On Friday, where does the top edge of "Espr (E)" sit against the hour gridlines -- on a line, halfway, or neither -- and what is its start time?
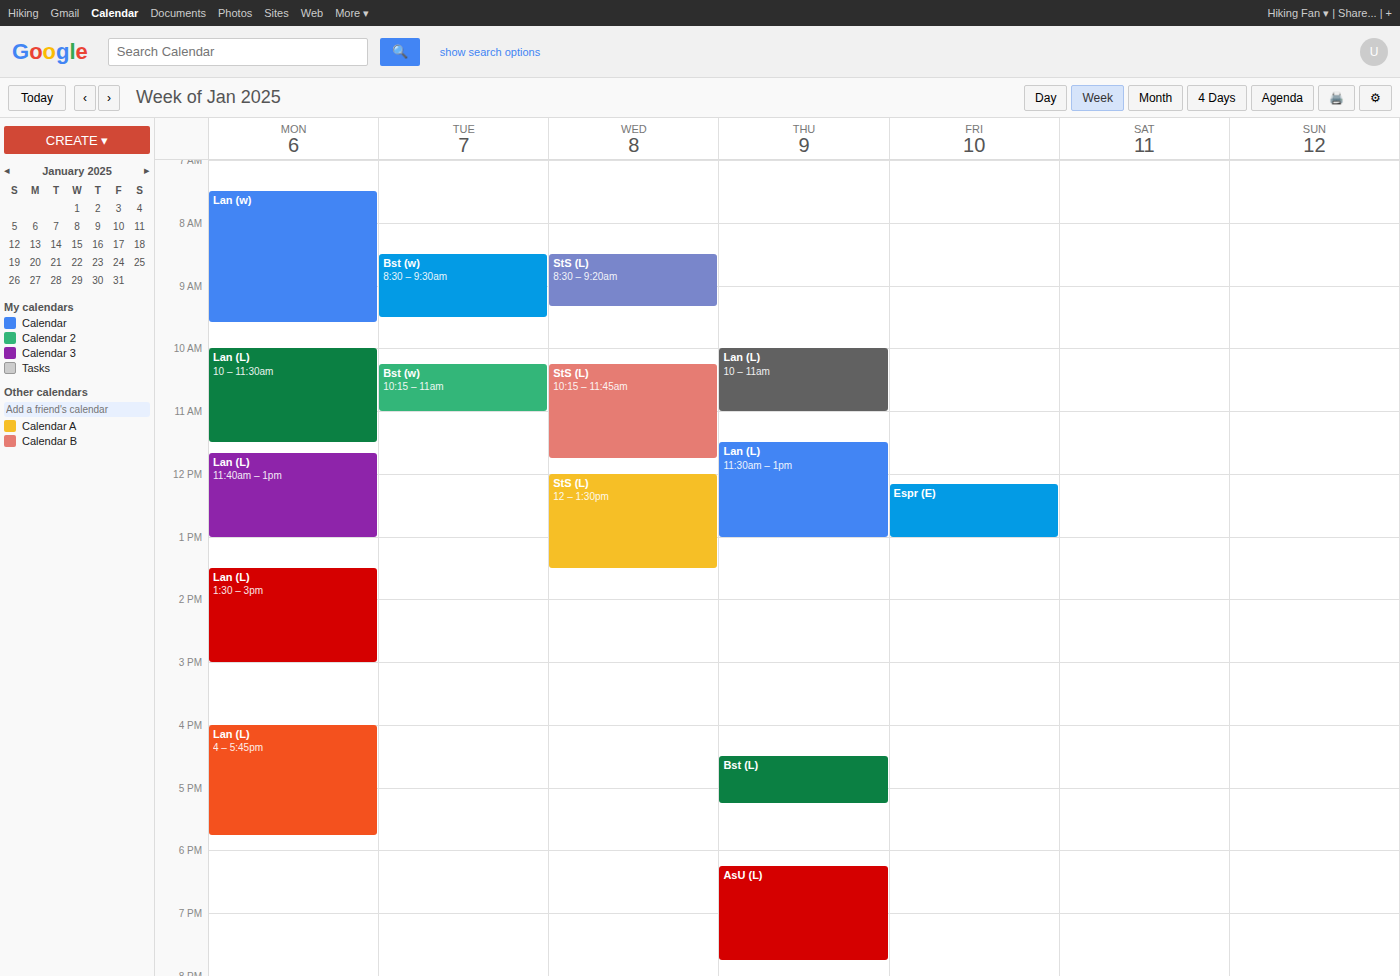
12:10 PM -- neither: 10 minutes below the 12 PM line and 50 minutes above the 1 PM line.